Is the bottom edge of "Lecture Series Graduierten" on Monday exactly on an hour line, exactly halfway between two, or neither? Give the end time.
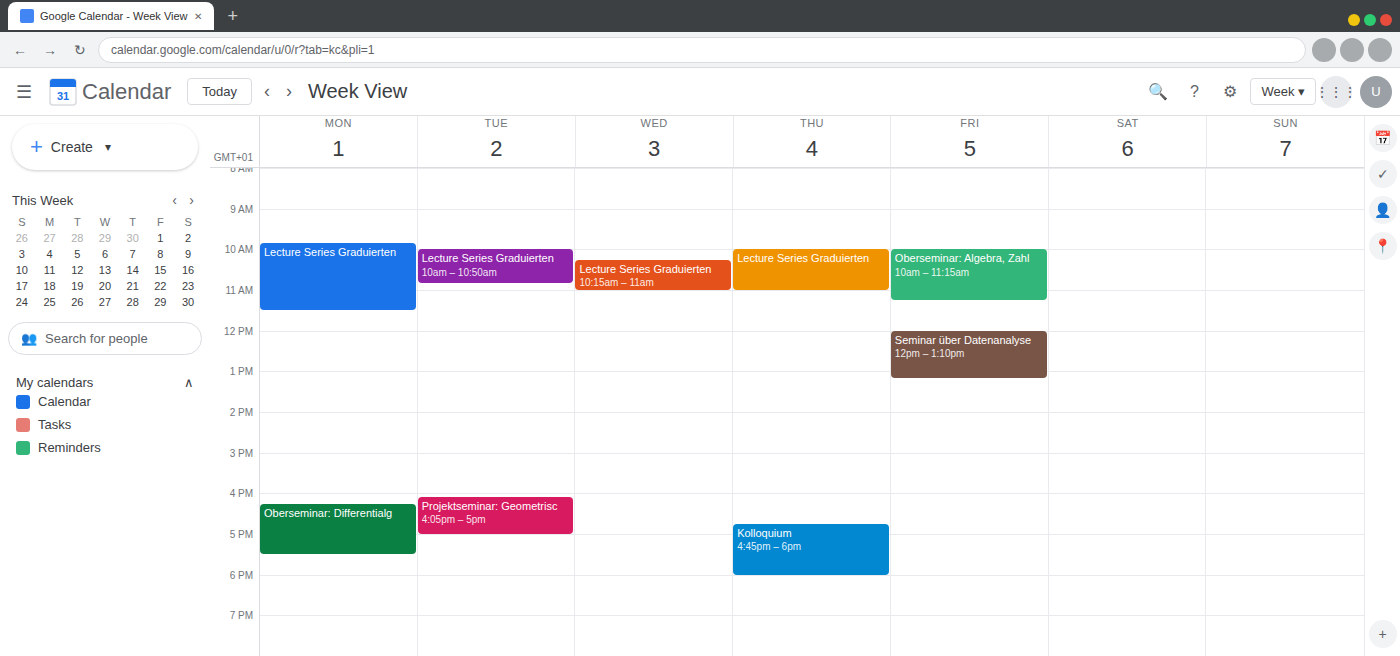
11:30 AM -- halfway between the 11 AM and 12 PM lines.